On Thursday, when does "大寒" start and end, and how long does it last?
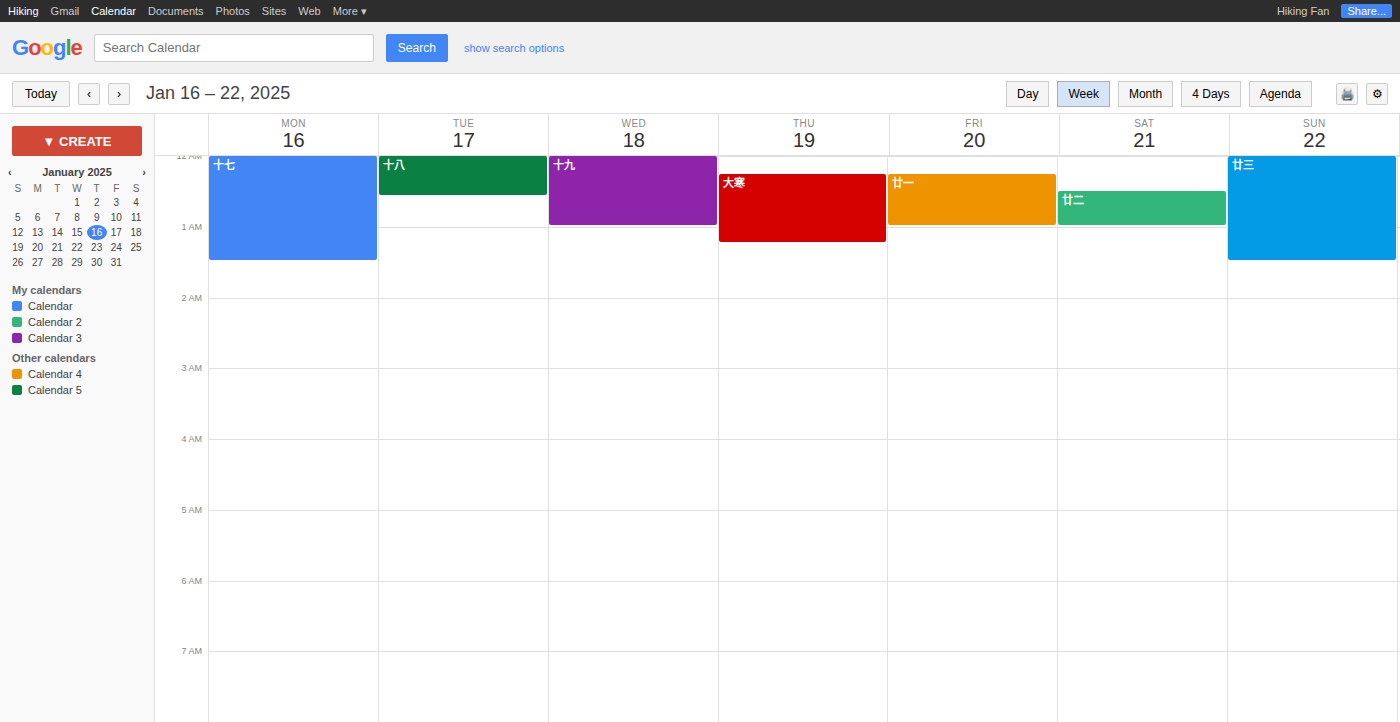
12:15 AM to 1:15 AM, 1 hour